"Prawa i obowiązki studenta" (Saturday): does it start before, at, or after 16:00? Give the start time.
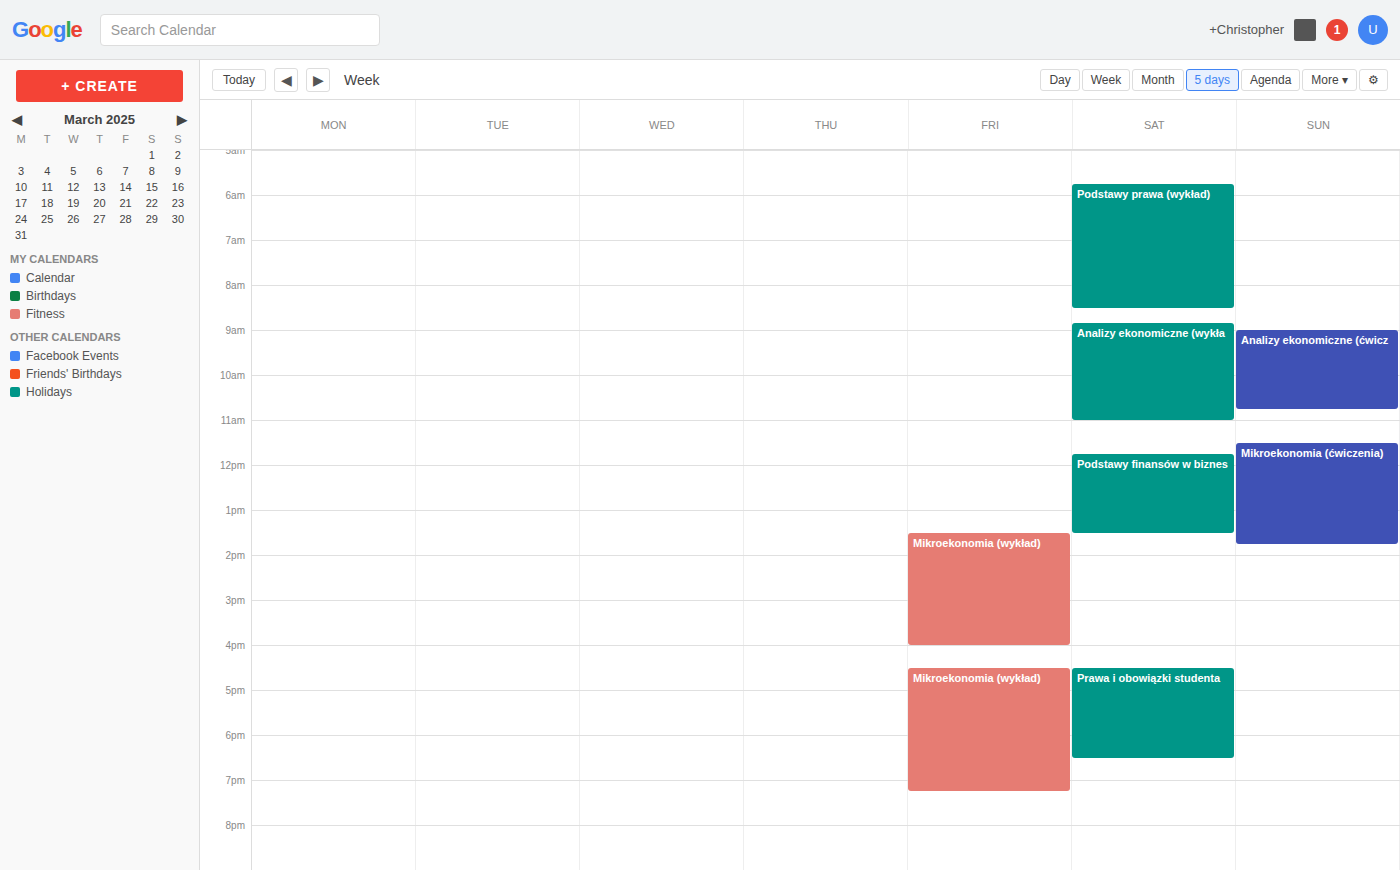
16:30 -- after 16:00, 30 minutes below the 16:00 line.